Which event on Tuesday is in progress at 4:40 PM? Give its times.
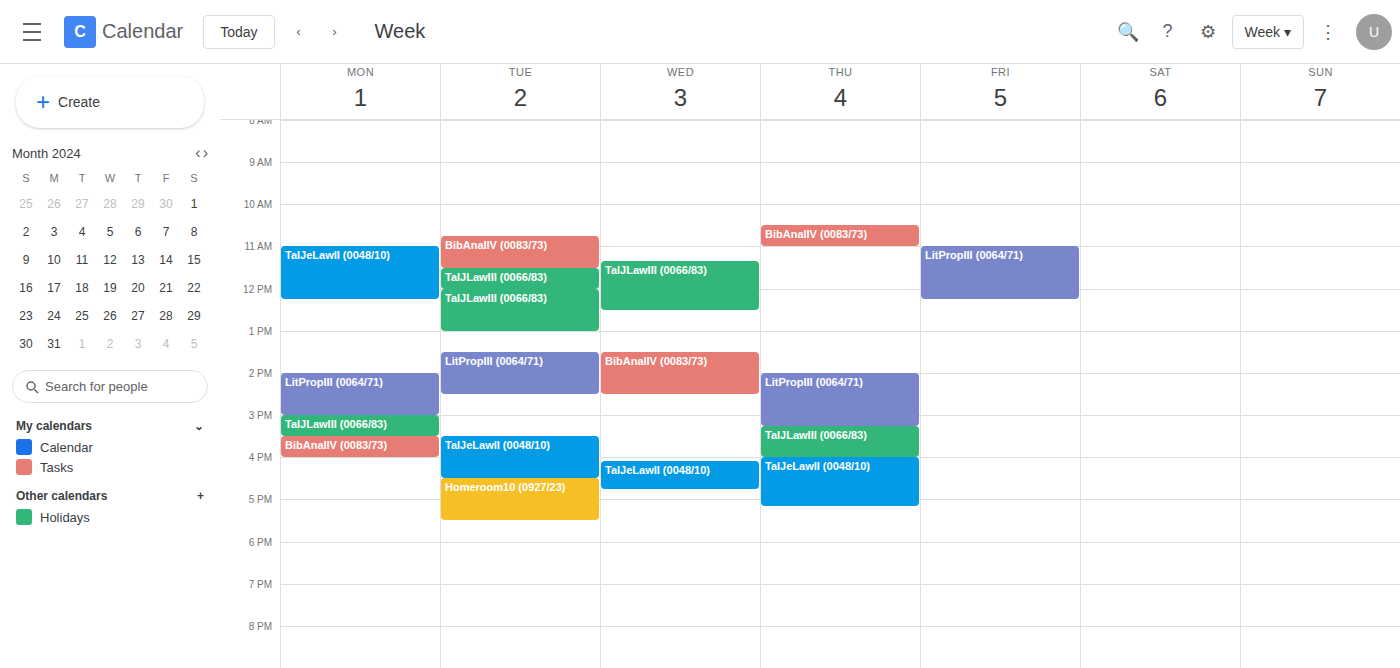
"Homeroom10 (0927/23)", 4:30 PM to 5:30 PM